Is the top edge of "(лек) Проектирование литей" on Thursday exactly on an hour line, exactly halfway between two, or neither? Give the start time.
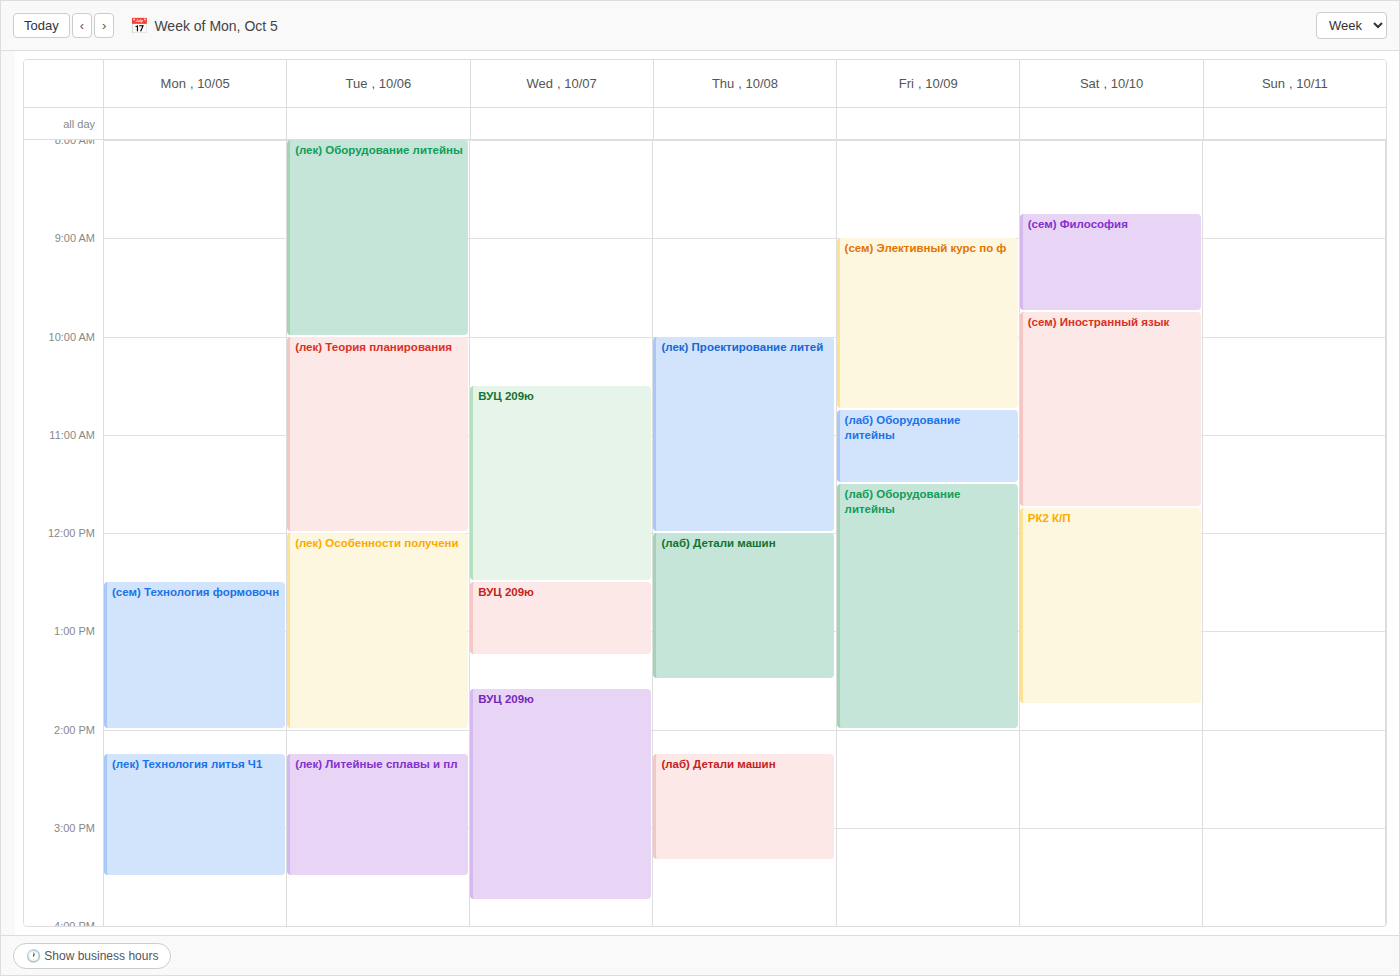
10:00 AM -- exactly on the 10 AM line.